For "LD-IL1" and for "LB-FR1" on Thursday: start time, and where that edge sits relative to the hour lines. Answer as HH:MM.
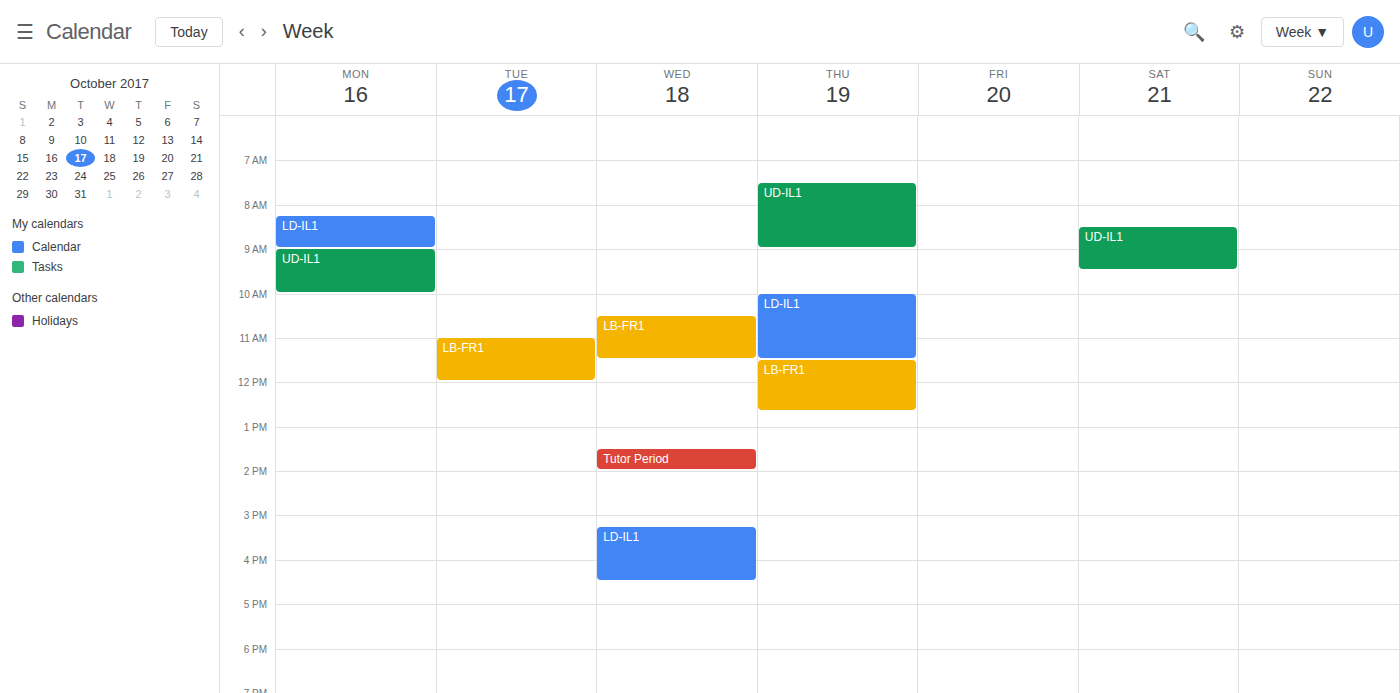
"LD-IL1": 10:00, exactly on the 10:00 line. "LB-FR1": 11:30, halfway between the 11:00 and 12:00 lines.